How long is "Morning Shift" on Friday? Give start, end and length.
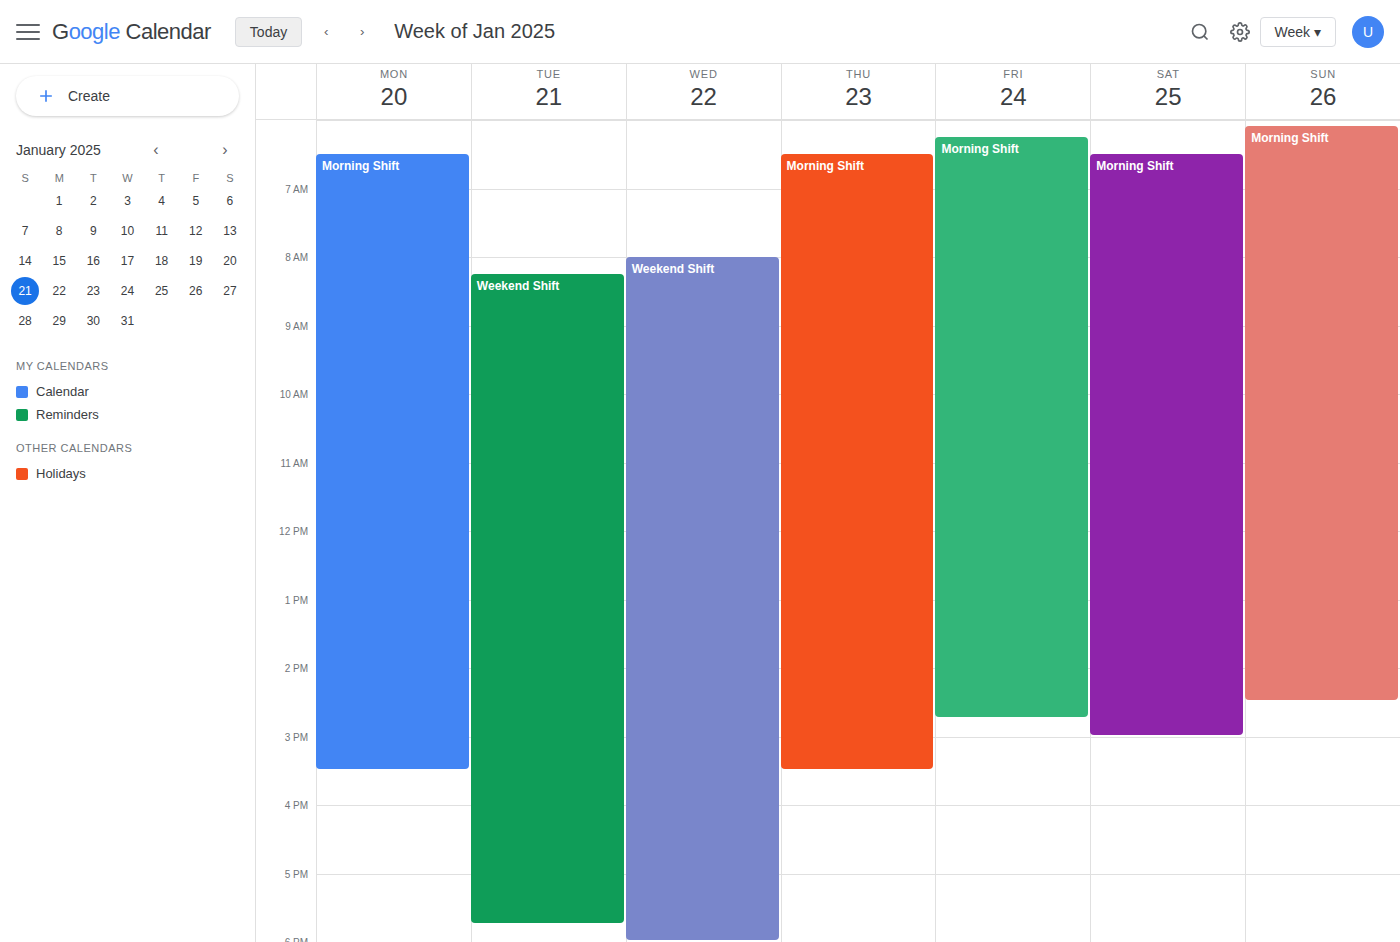
6:15 AM to 2:45 PM, 8 hours 30 minutes